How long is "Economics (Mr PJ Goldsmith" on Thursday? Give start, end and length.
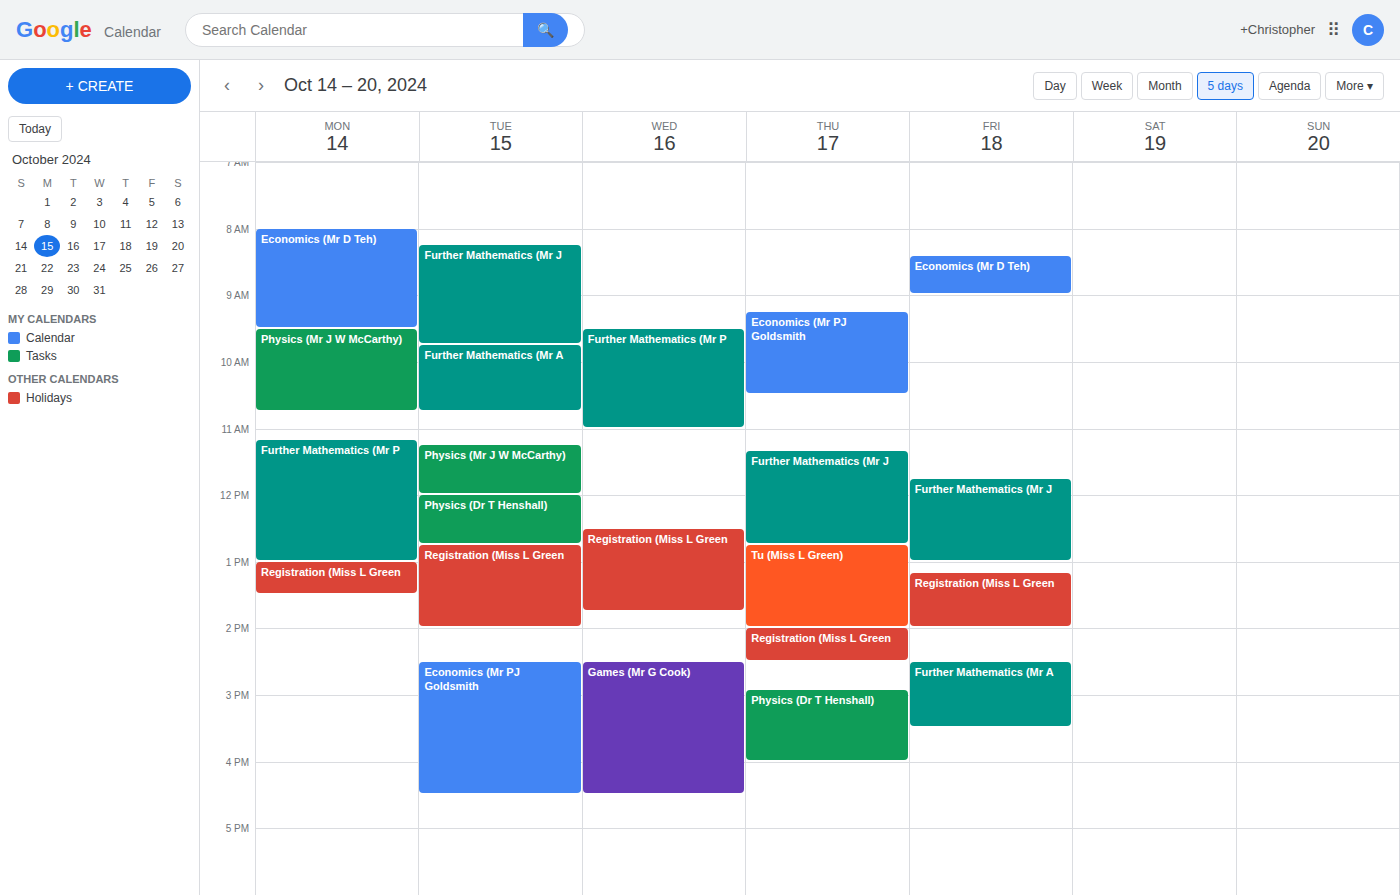
9:15 AM to 10:30 AM, 1 hour 15 minutes